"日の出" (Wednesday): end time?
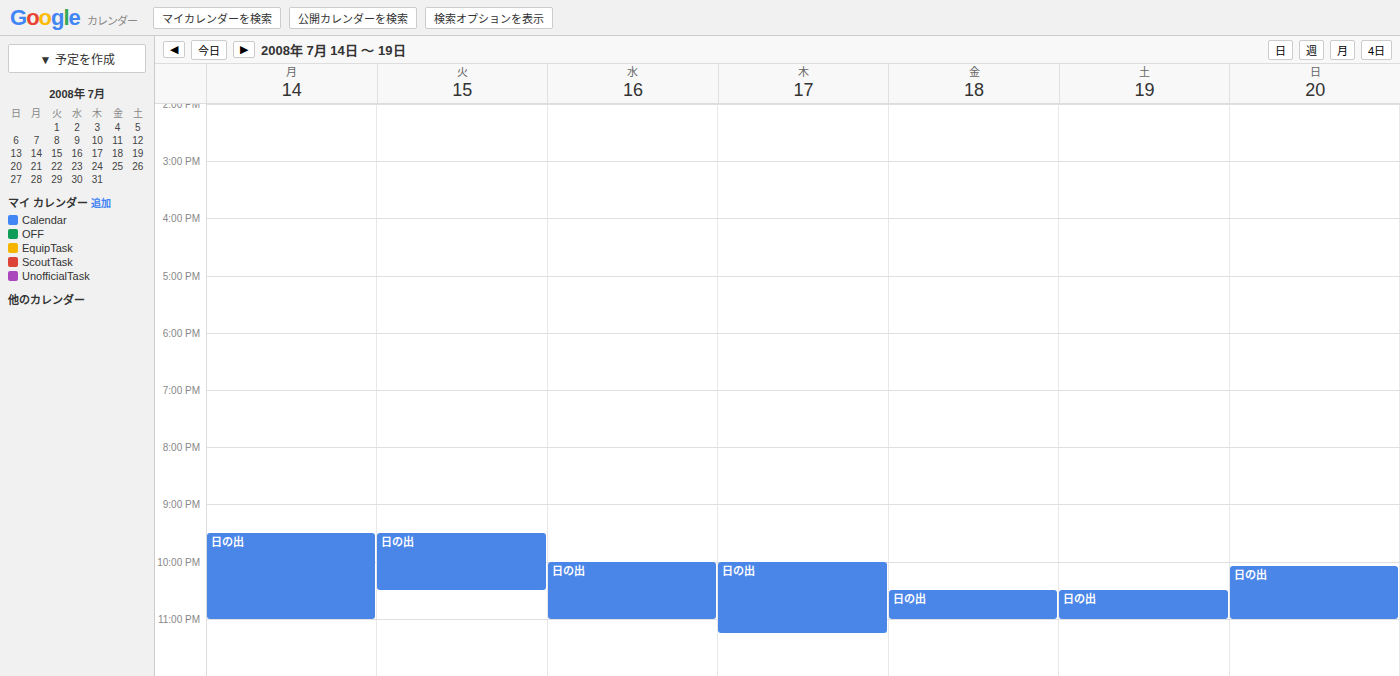
11:00 PM